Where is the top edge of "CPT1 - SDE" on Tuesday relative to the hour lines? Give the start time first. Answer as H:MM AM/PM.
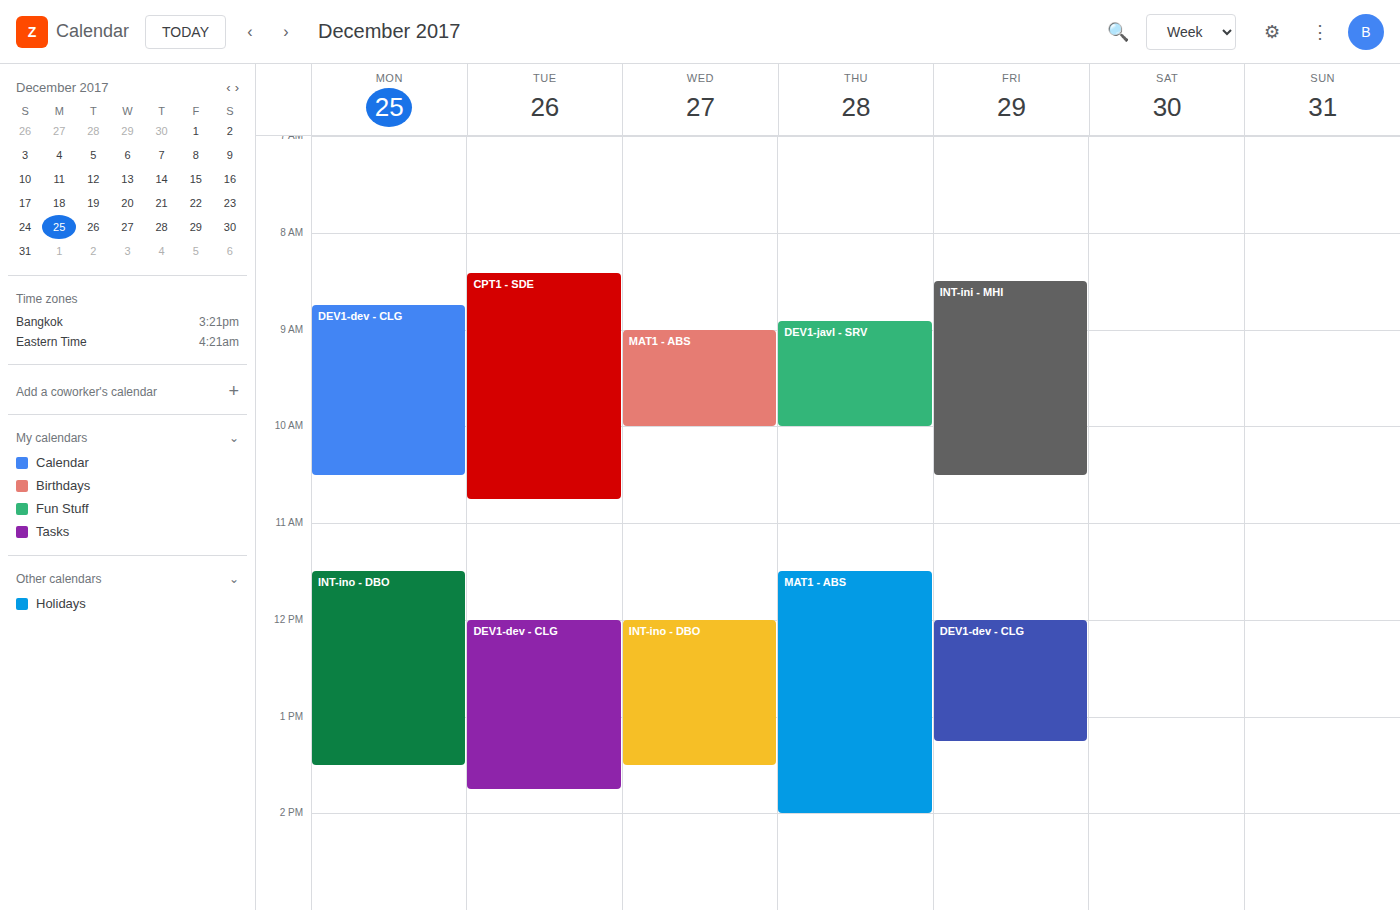
8:25 AM -- neither: 25 minutes below the 8 AM line and 35 minutes above the 9 AM line.